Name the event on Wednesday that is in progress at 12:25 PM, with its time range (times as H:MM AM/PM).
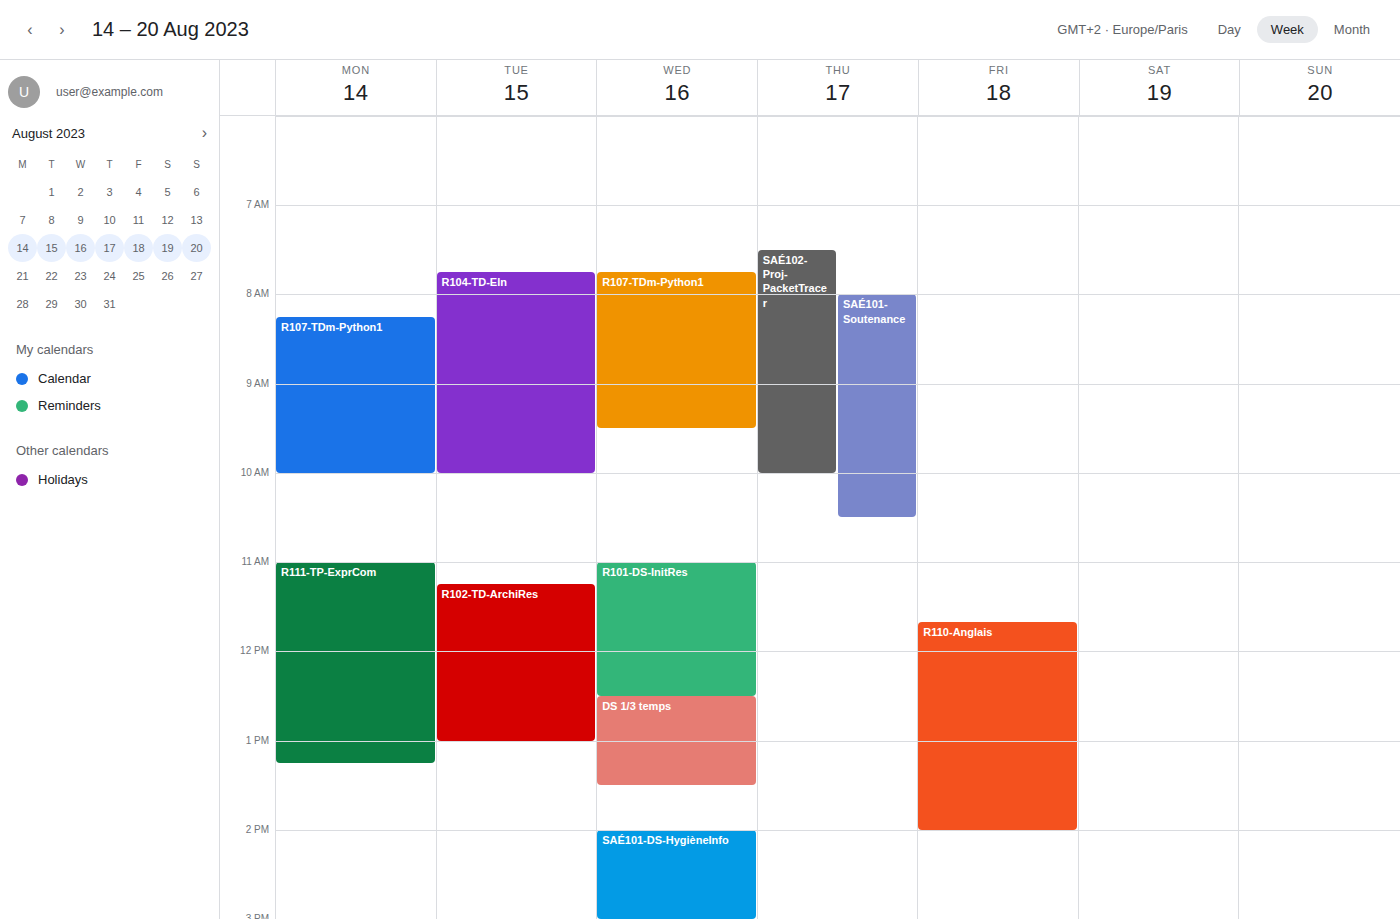
"R101-DS-InitRes", 11:00 AM to 12:30 PM